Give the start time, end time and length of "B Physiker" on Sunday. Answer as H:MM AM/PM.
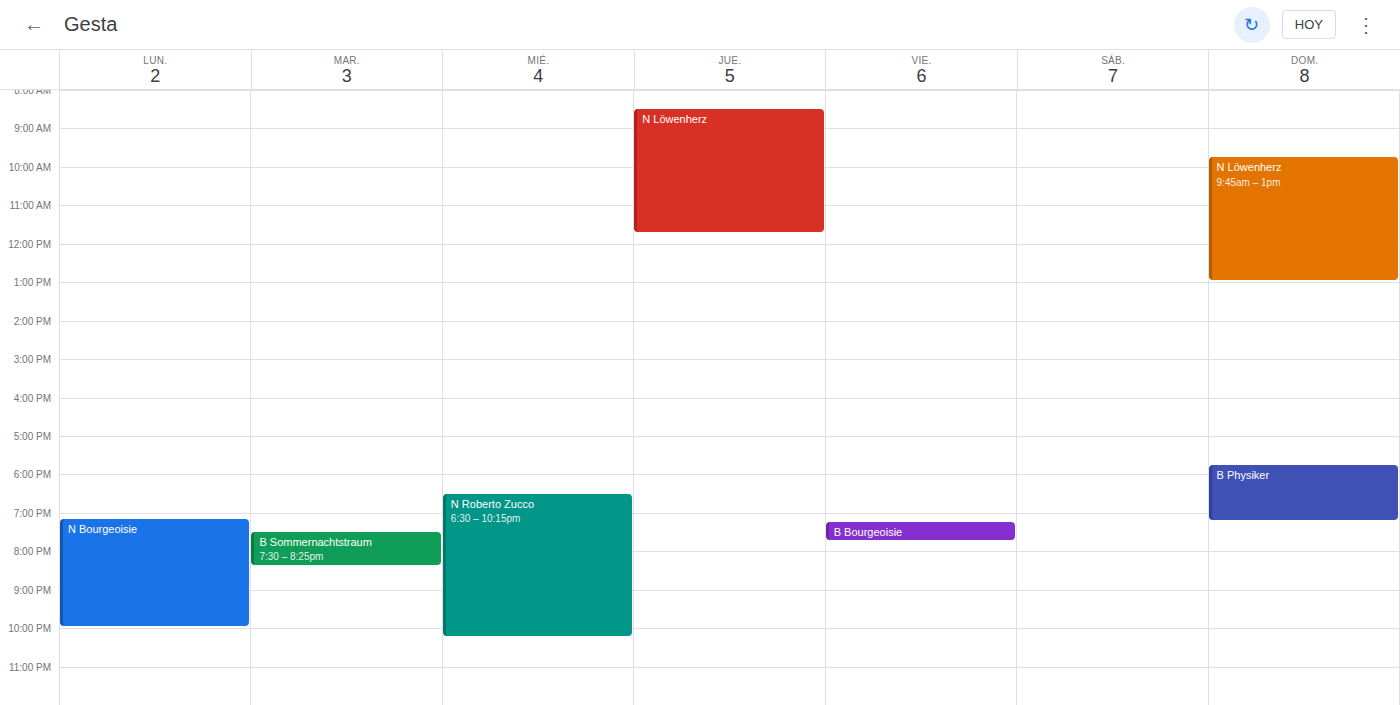
5:45 PM to 7:15 PM, 1 hour 30 minutes